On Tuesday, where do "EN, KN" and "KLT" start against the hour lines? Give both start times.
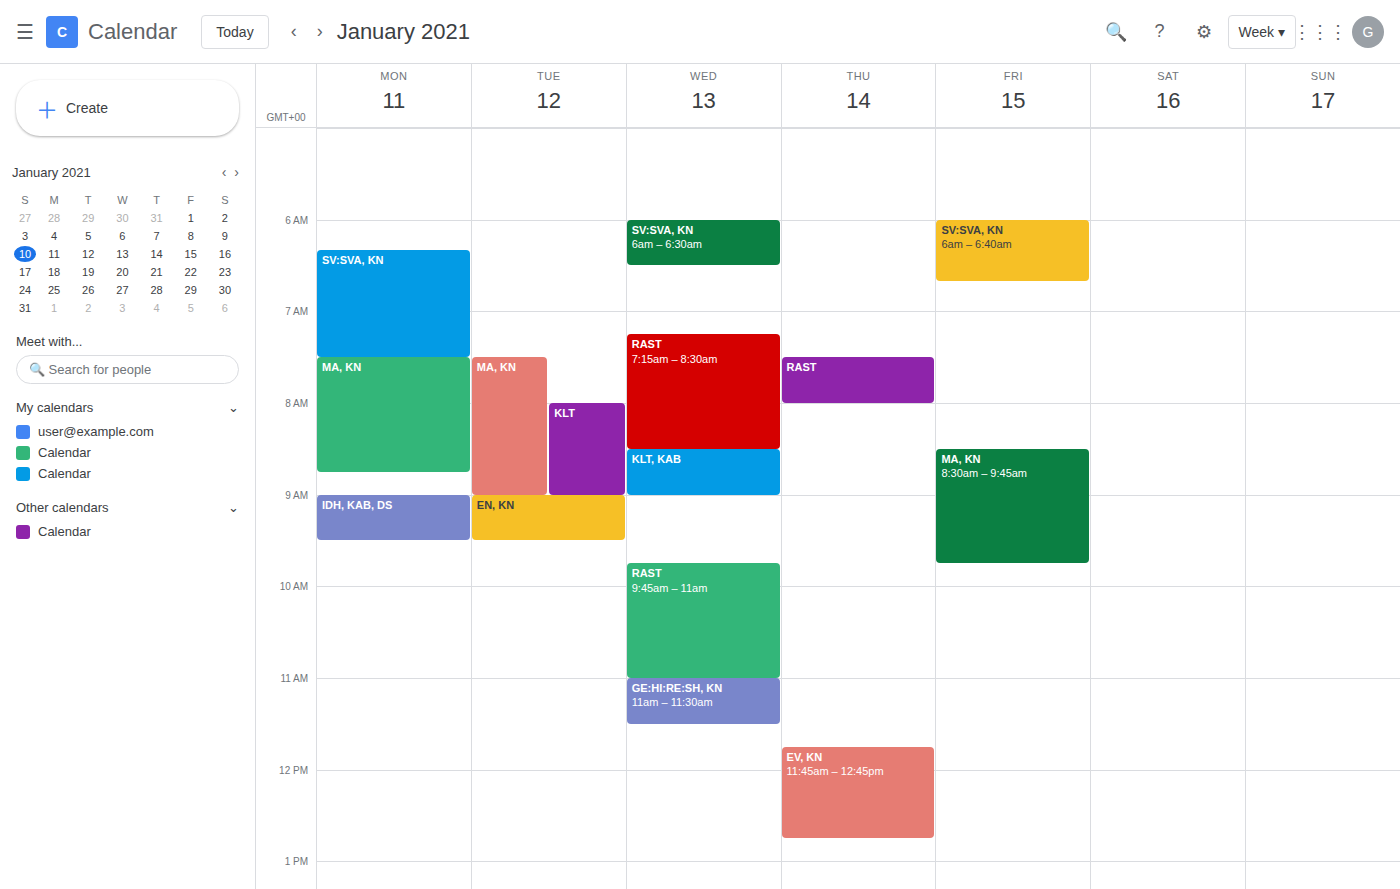
"EN, KN": 9:00 AM, exactly on the 9 AM line. "KLT": 8:00 AM, exactly on the 8 AM line.